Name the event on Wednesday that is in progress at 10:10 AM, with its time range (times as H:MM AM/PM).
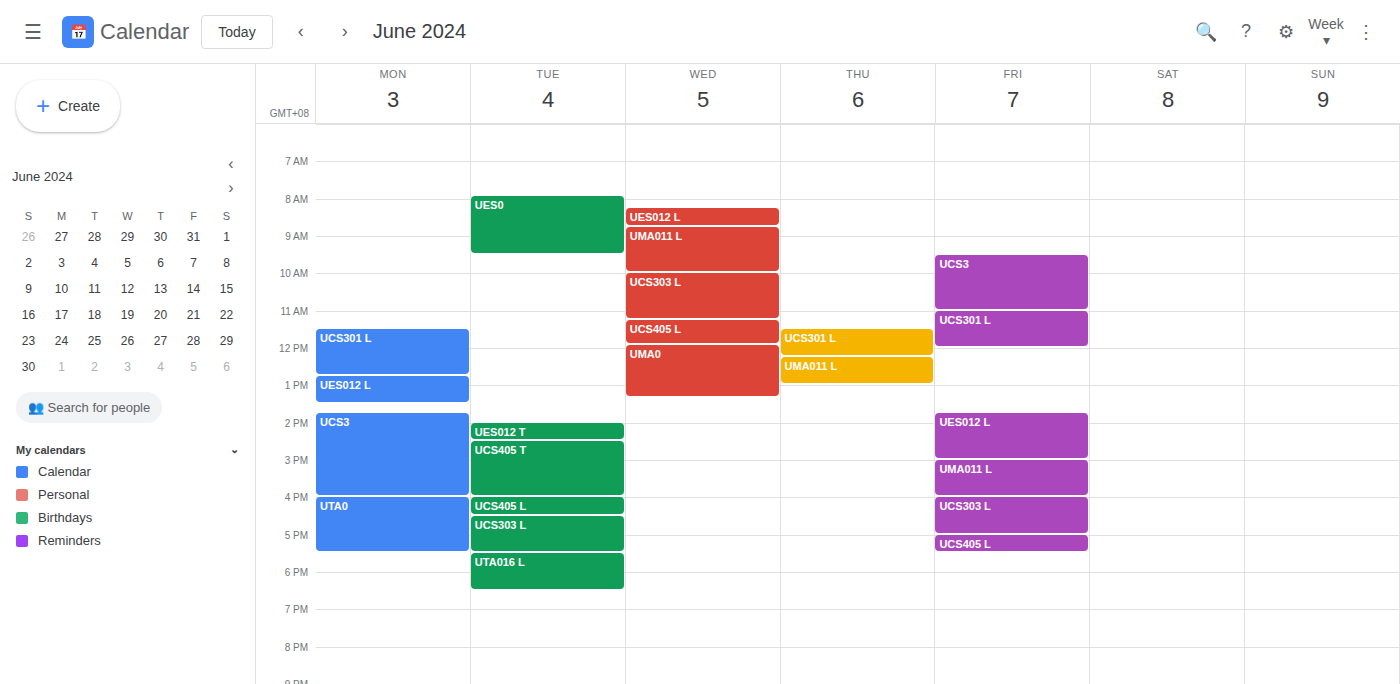
"UCS303 L", 10:00 AM to 11:15 AM